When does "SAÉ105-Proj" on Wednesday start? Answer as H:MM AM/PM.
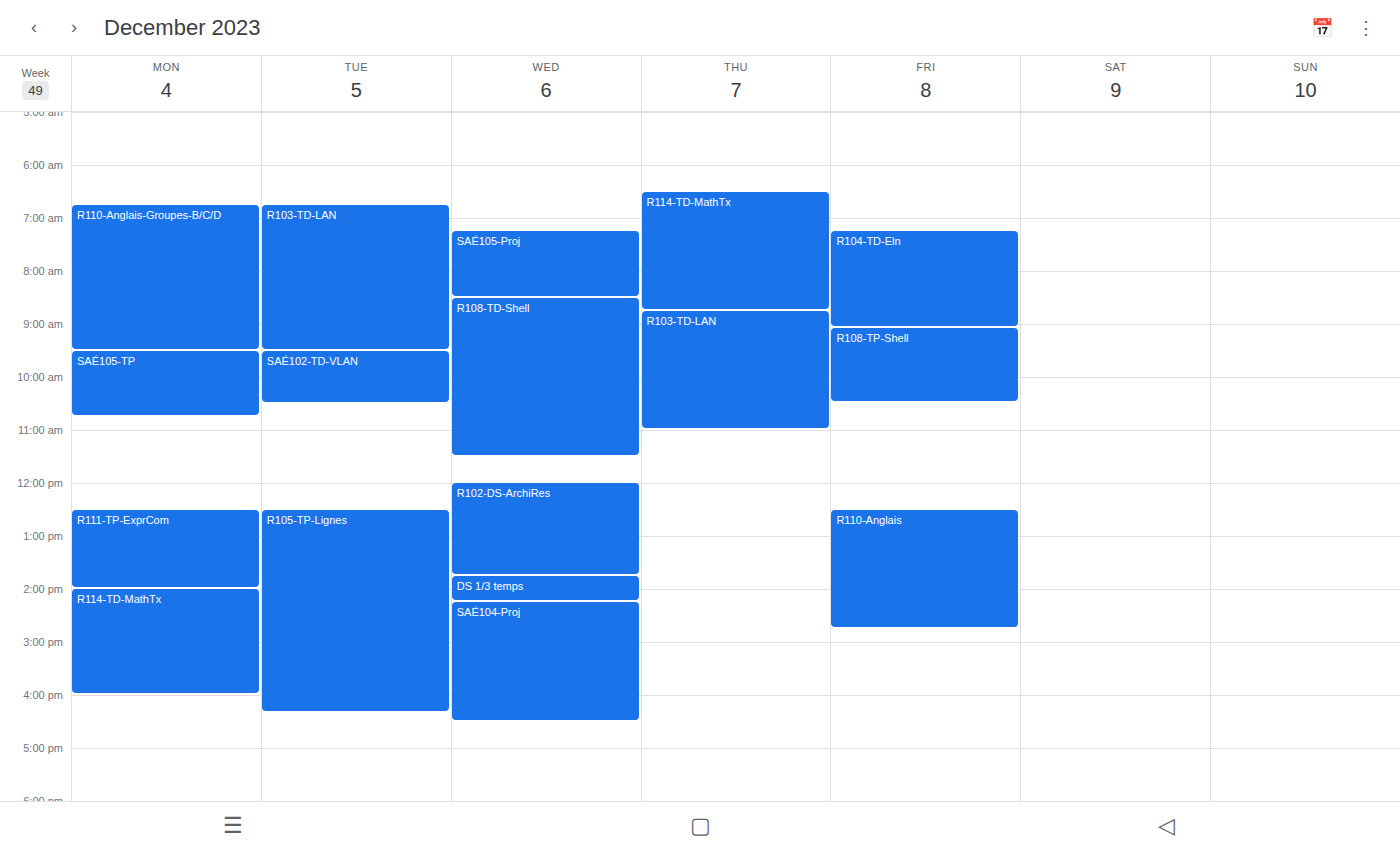
7:15 AM